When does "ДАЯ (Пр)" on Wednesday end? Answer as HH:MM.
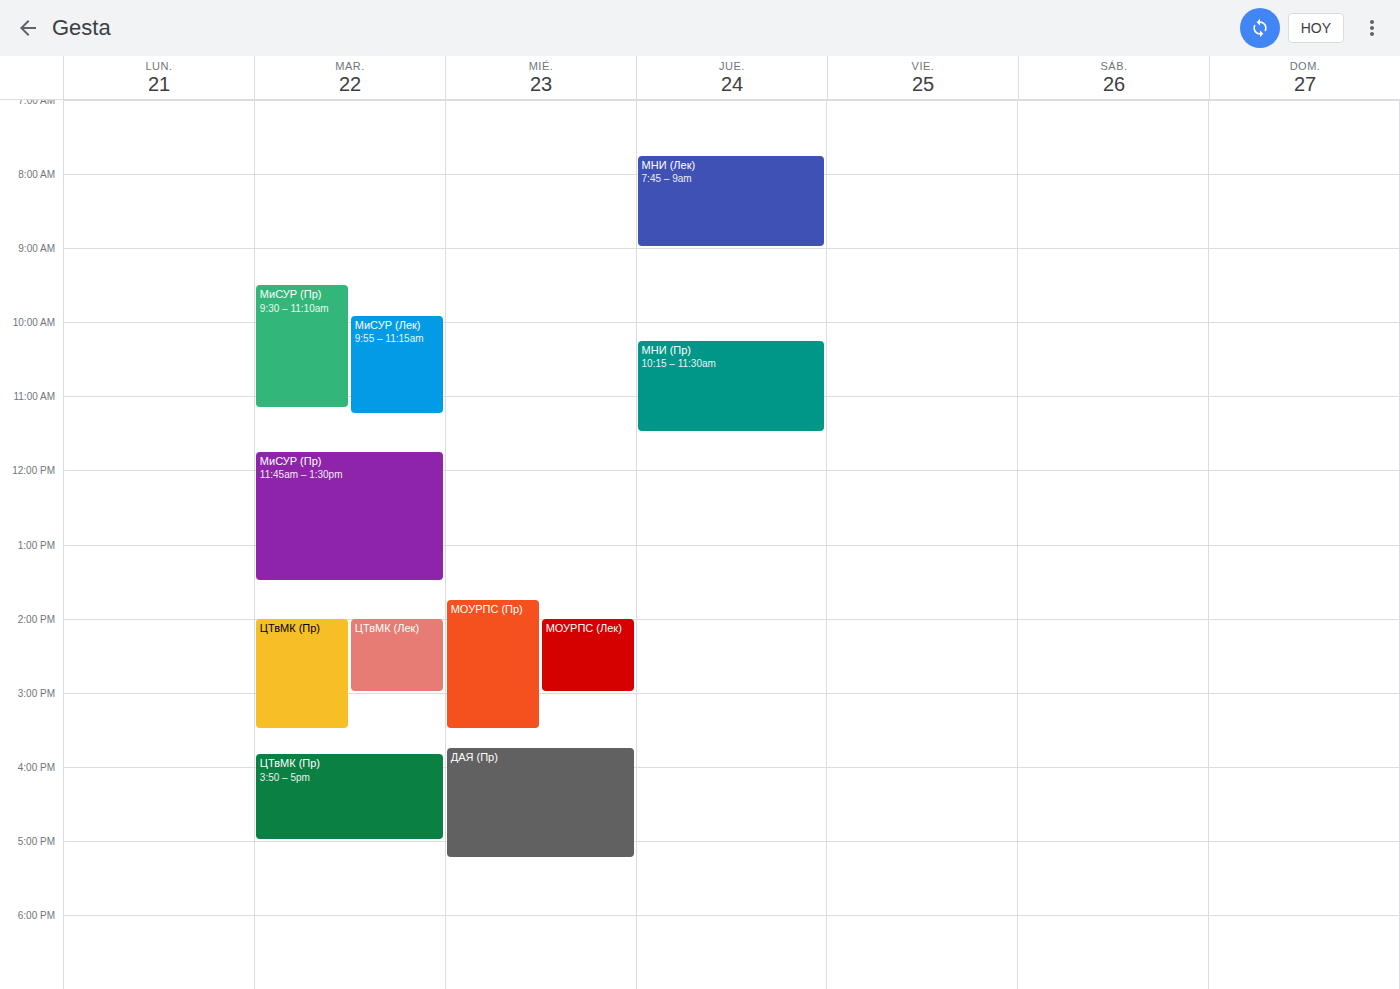
17:15